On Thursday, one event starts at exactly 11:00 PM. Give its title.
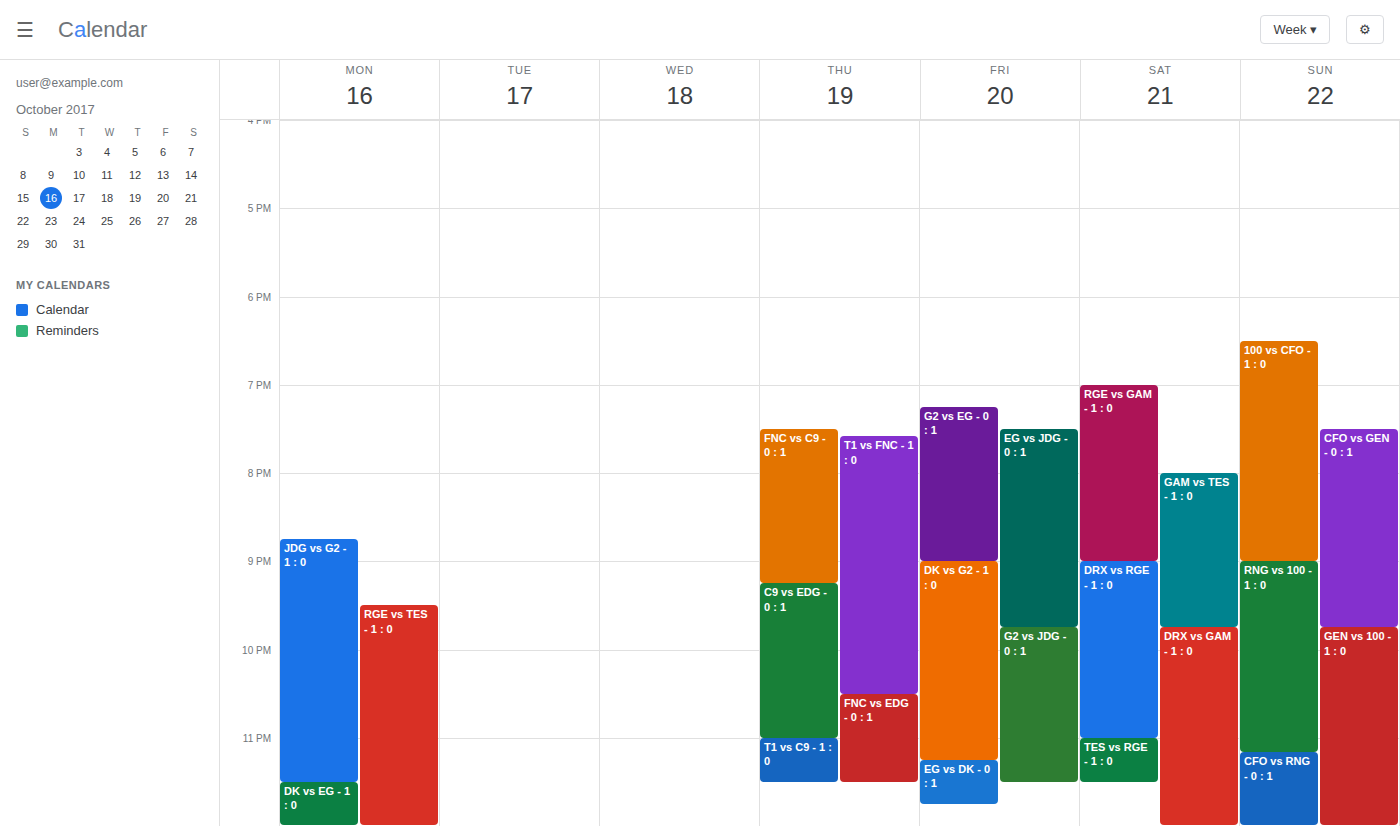
"T1 vs C9 - 1 : 0"